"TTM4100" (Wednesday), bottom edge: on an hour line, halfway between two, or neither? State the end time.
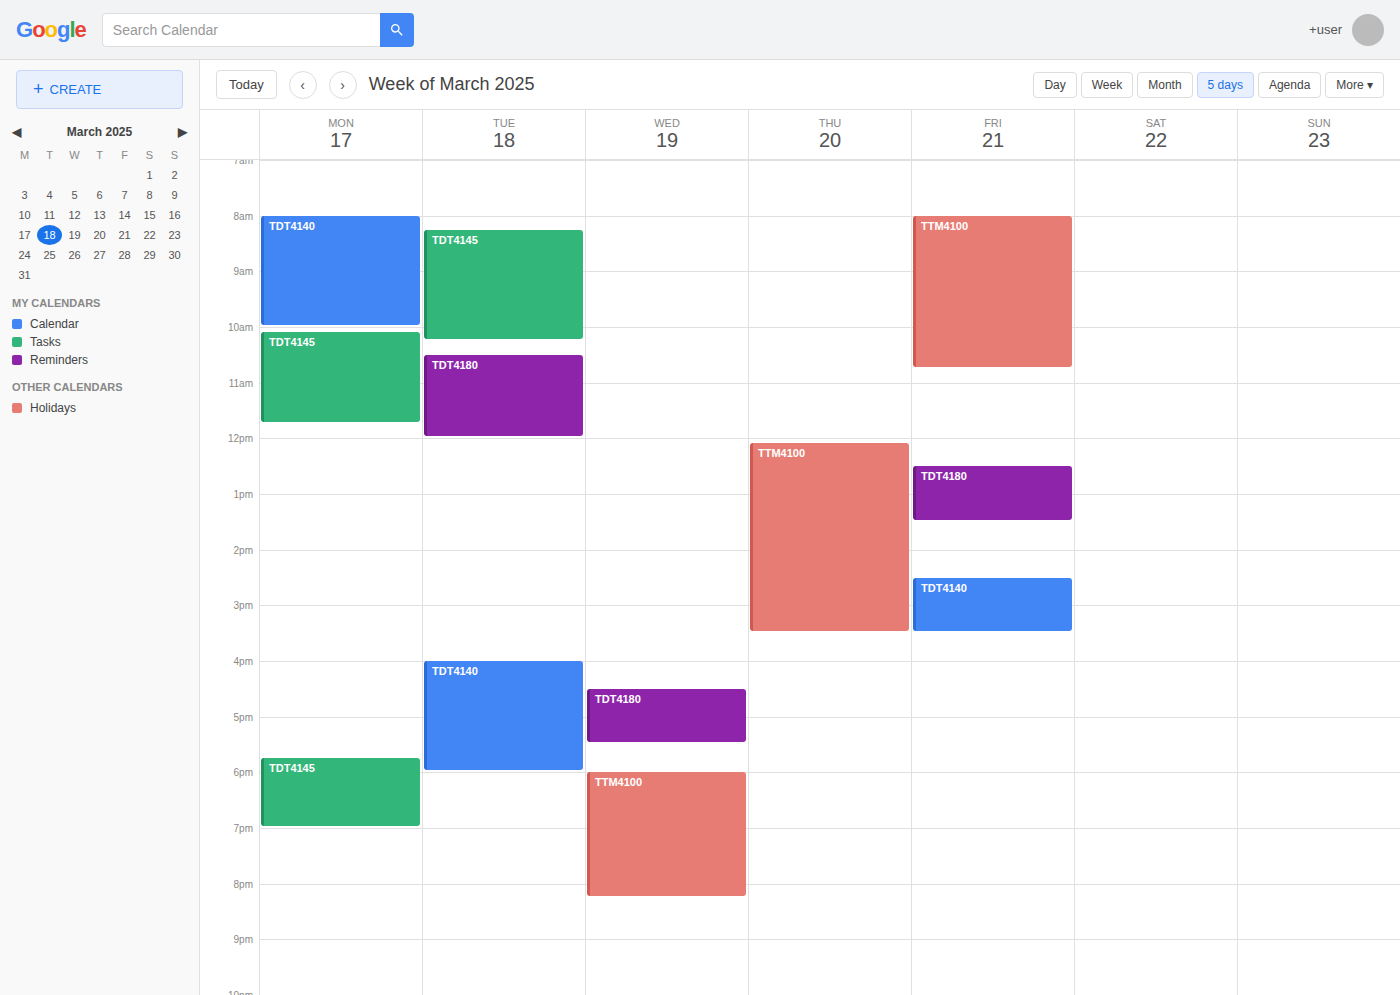
8:15 PM -- neither: a quarter of the way from the 8 PM line to the 9 PM line.